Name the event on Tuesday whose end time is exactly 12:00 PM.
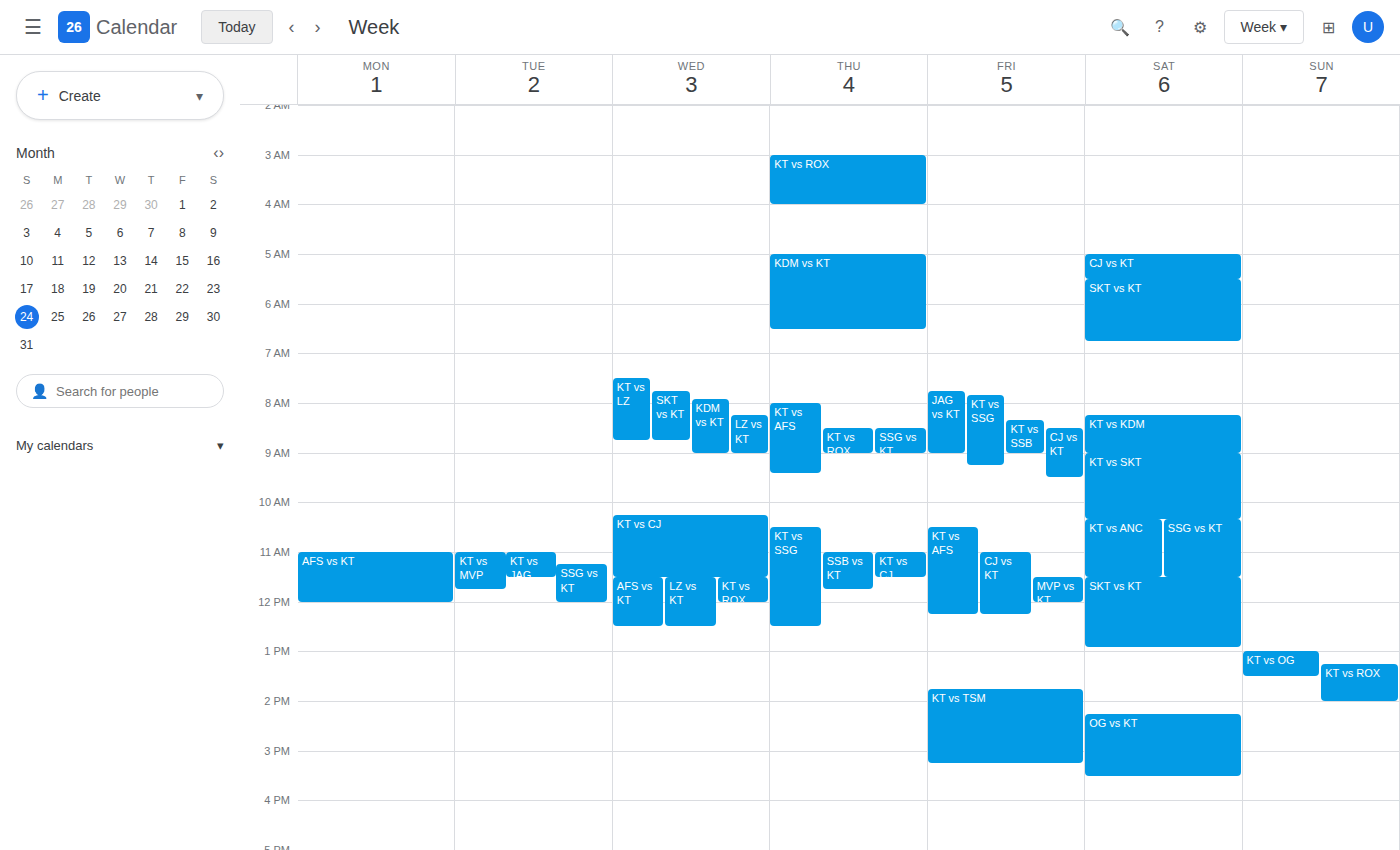
"SSG vs KT"